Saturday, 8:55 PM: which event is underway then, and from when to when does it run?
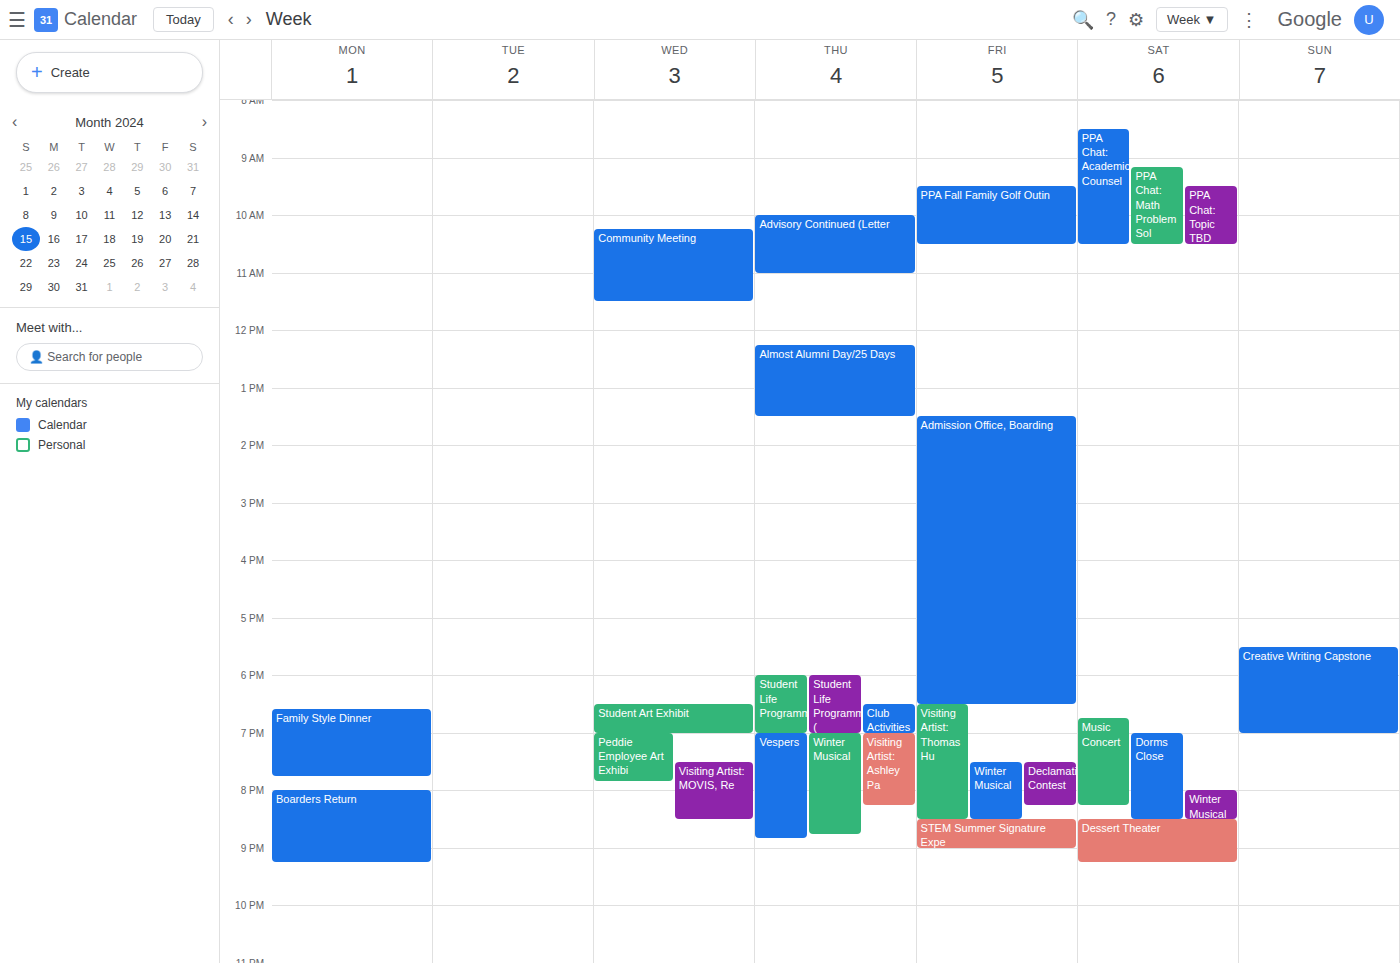
"Dessert Theater", 8:30 PM to 9:15 PM